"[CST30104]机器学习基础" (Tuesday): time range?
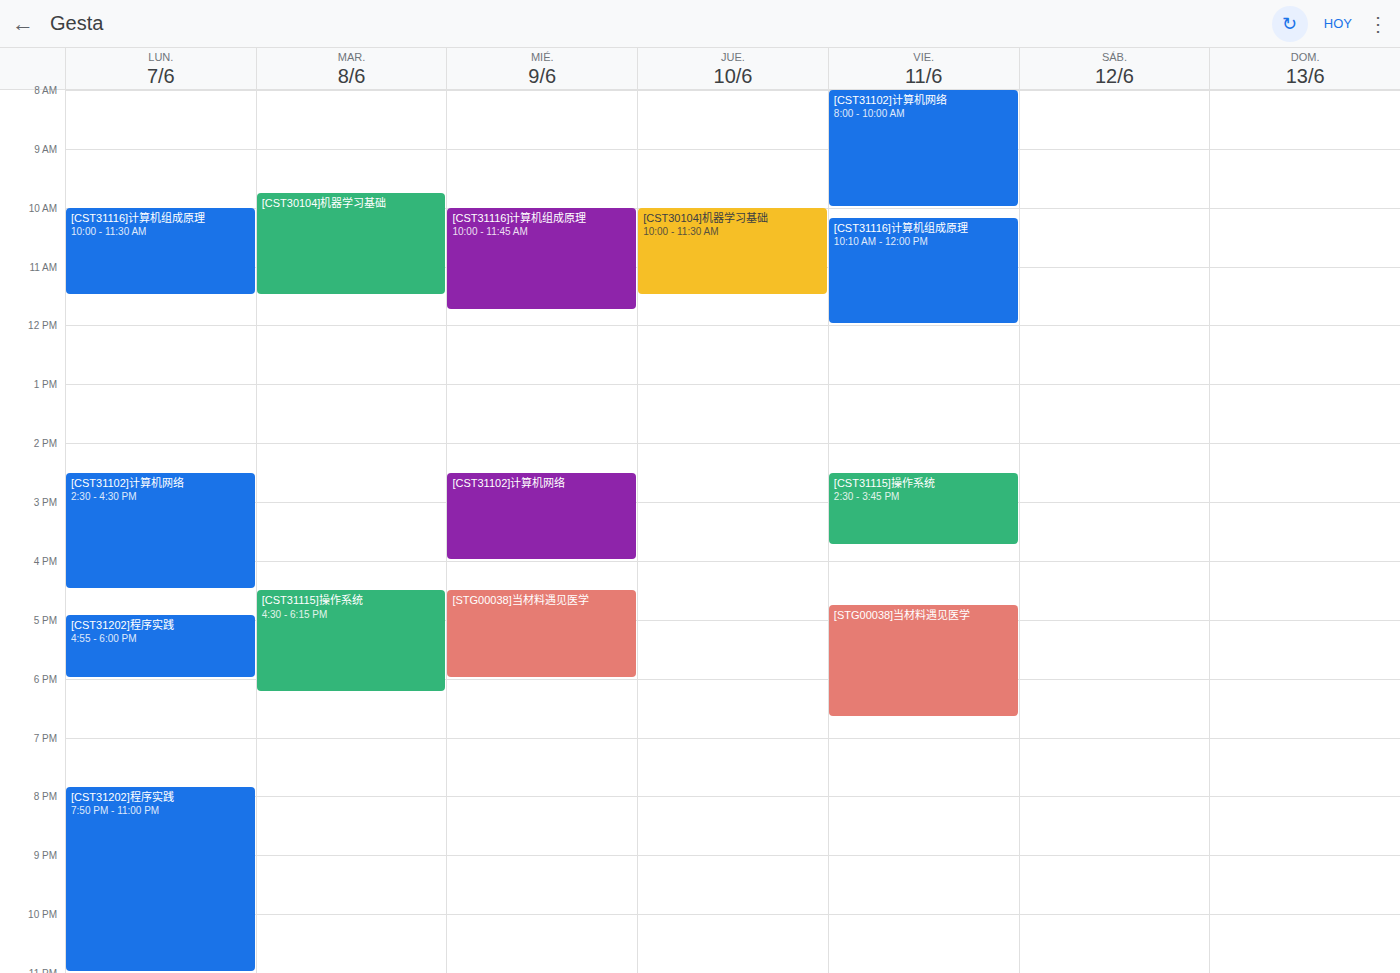
9:45 AM to 11:30 AM